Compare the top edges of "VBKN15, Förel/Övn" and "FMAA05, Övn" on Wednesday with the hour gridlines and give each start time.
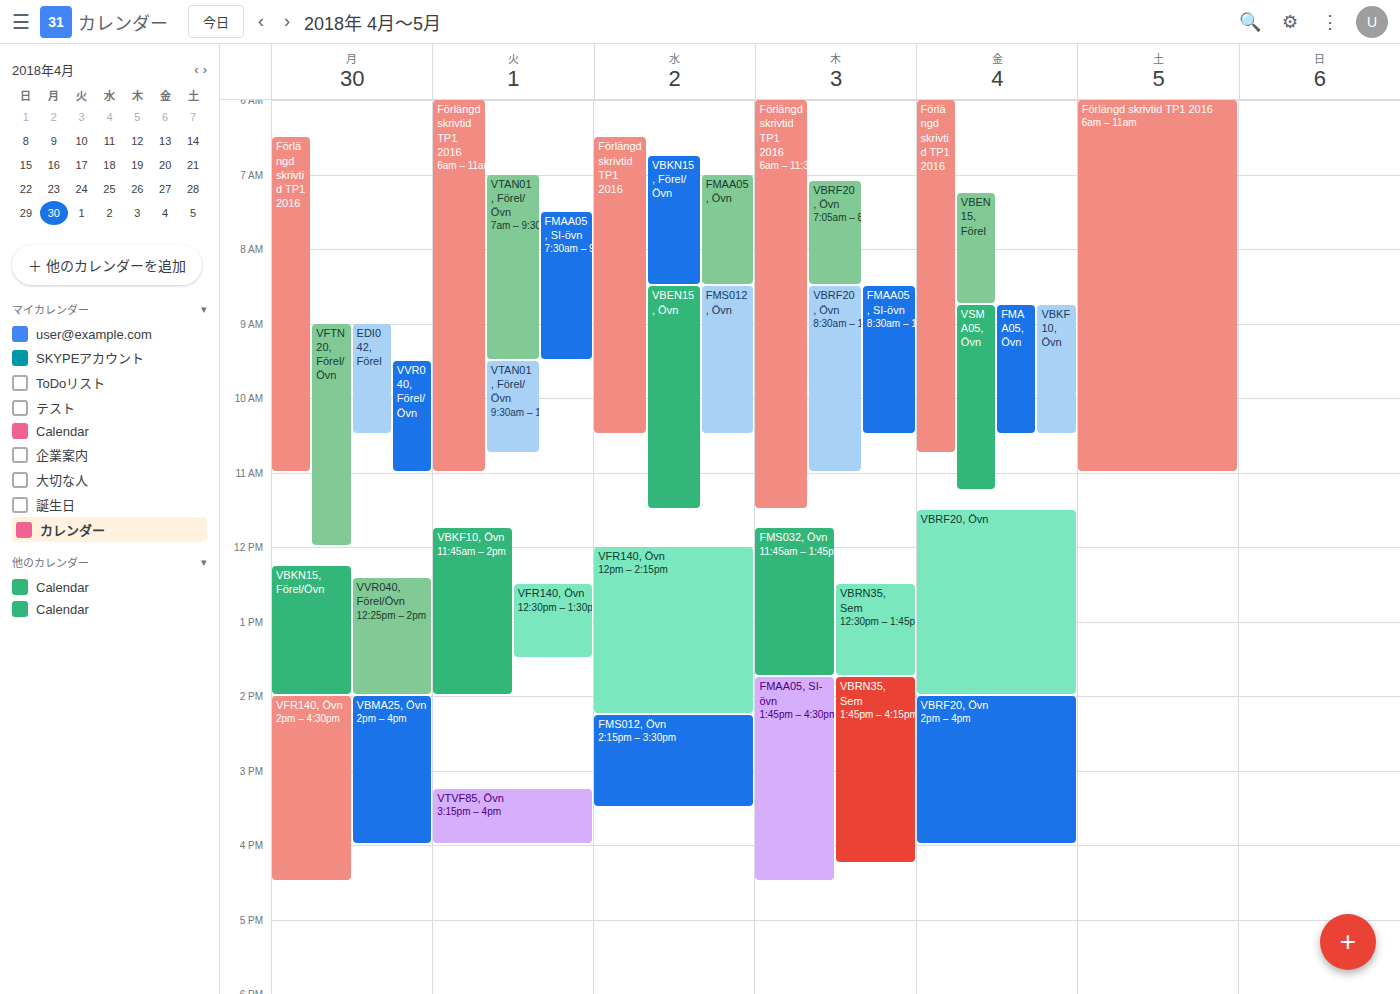
"VBKN15, Förel/Övn": 6:45 AM, neither: three quarters of the way from the 6 AM line to the 7 AM line. "FMAA05, Övn": 7:00 AM, exactly on the 7 AM line.